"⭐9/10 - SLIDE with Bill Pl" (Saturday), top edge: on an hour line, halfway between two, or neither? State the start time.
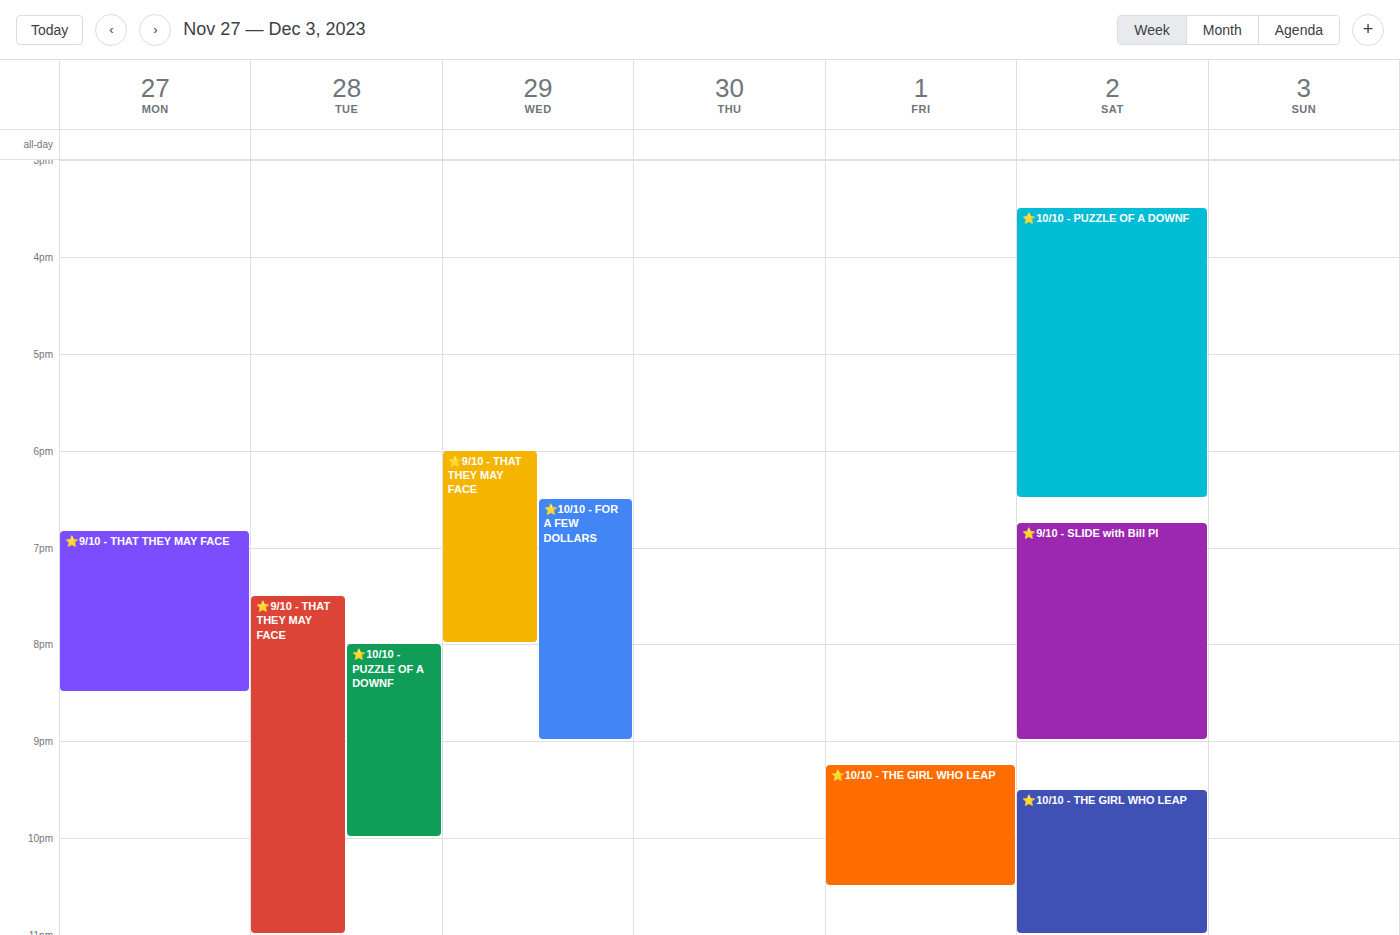
6:45 PM -- neither: three quarters of the way from the 6 PM line to the 7 PM line.